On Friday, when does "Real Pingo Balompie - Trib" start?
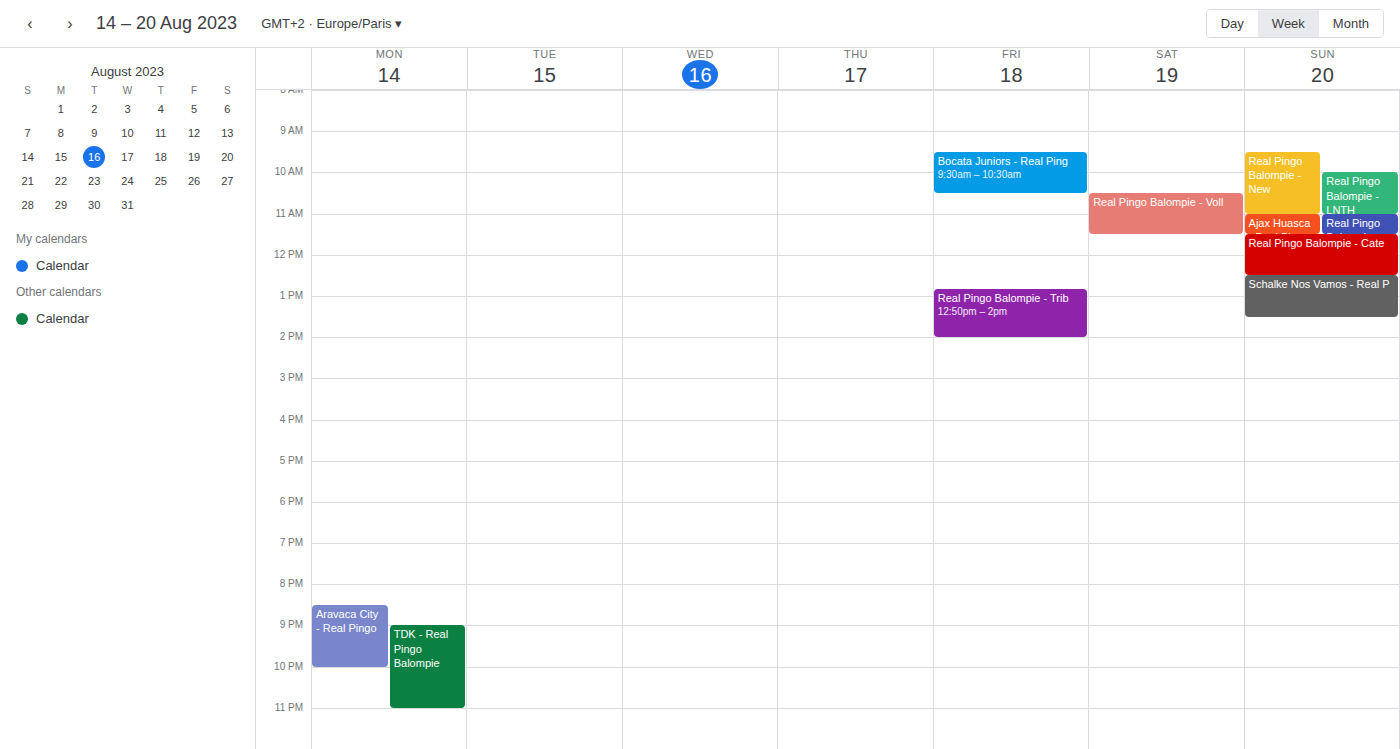
12:50 PM